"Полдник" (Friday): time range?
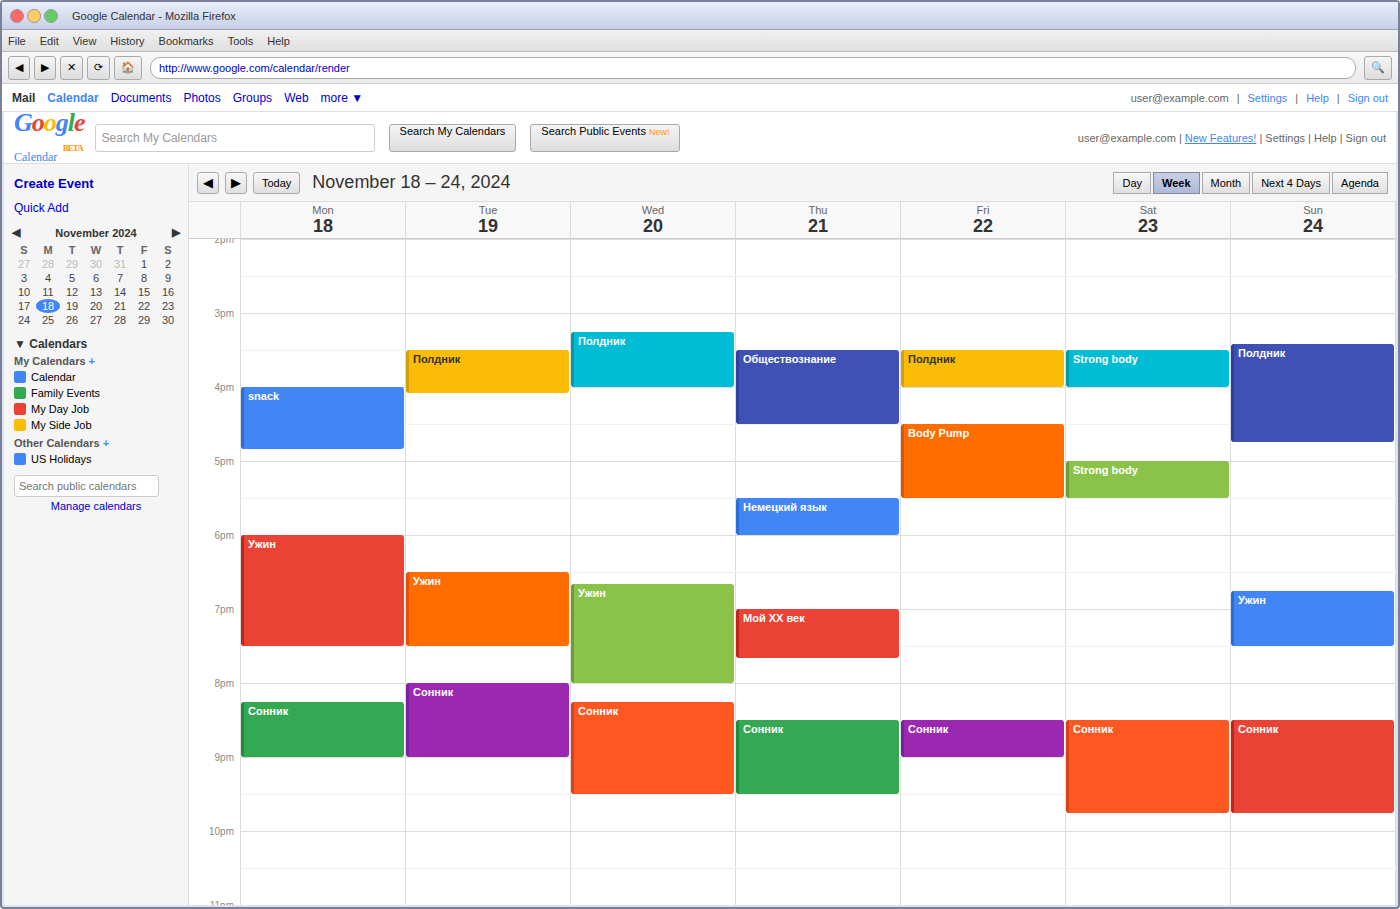
3:30 PM to 4:00 PM